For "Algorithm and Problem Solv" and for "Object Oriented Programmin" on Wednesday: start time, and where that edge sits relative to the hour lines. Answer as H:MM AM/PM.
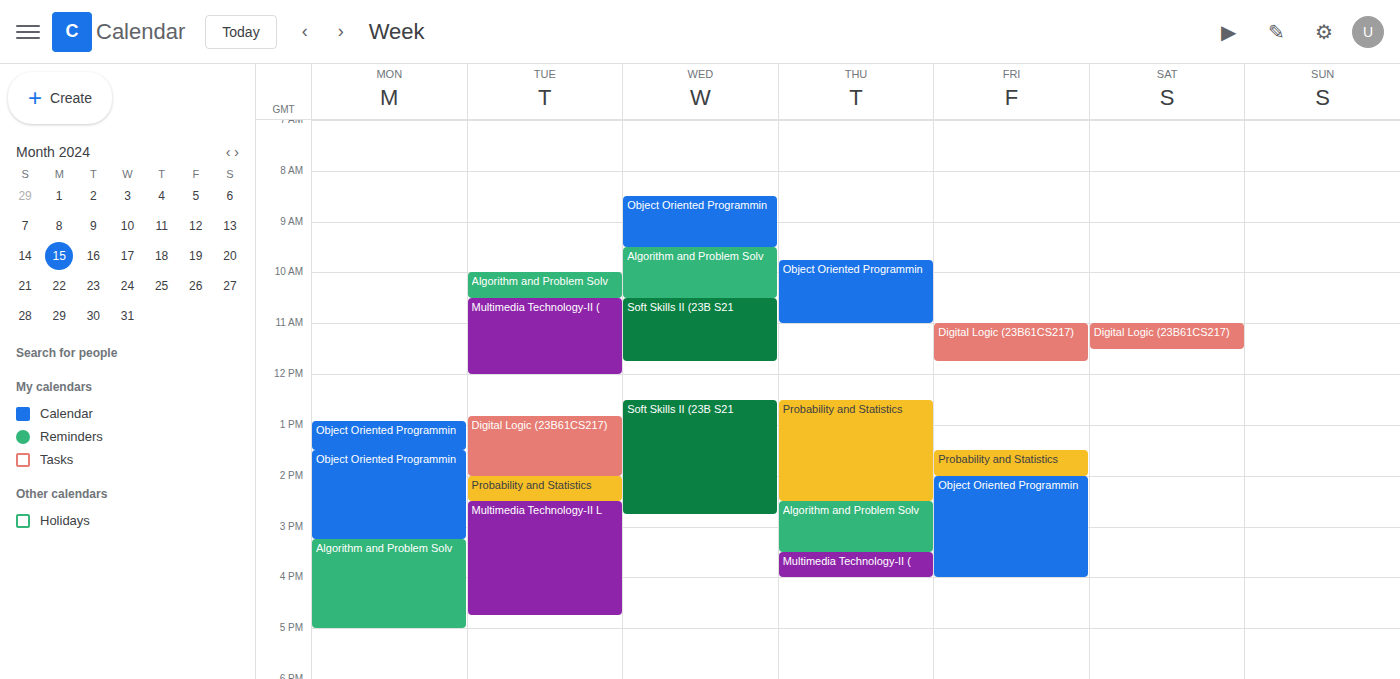
"Algorithm and Problem Solv": 9:30 AM, halfway between the 9 AM and 10 AM lines. "Object Oriented Programmin": 8:30 AM, halfway between the 8 AM and 9 AM lines.